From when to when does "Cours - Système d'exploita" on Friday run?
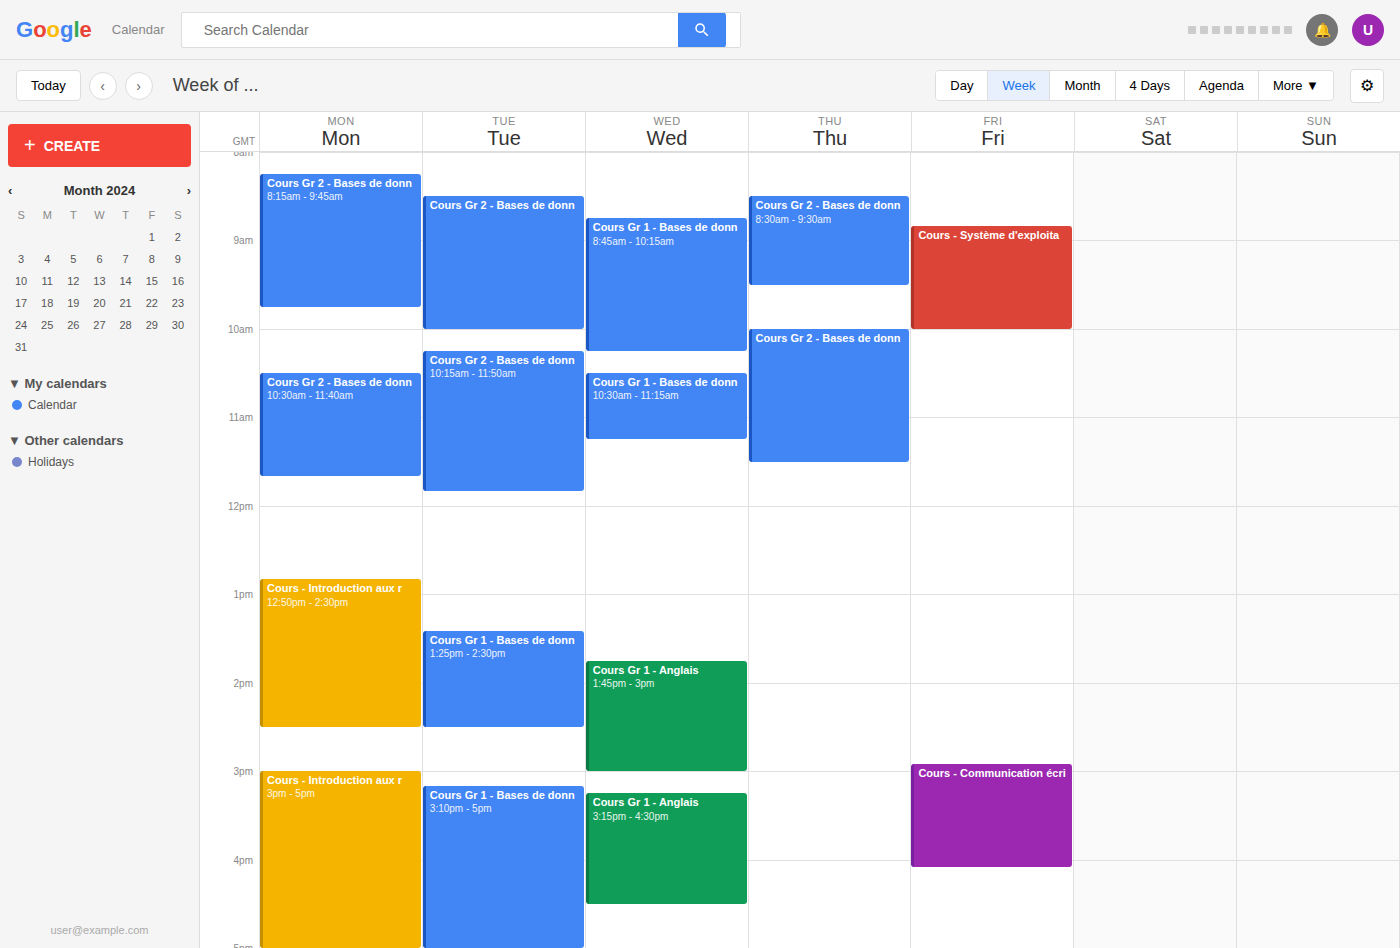
8:50 AM to 10:00 AM